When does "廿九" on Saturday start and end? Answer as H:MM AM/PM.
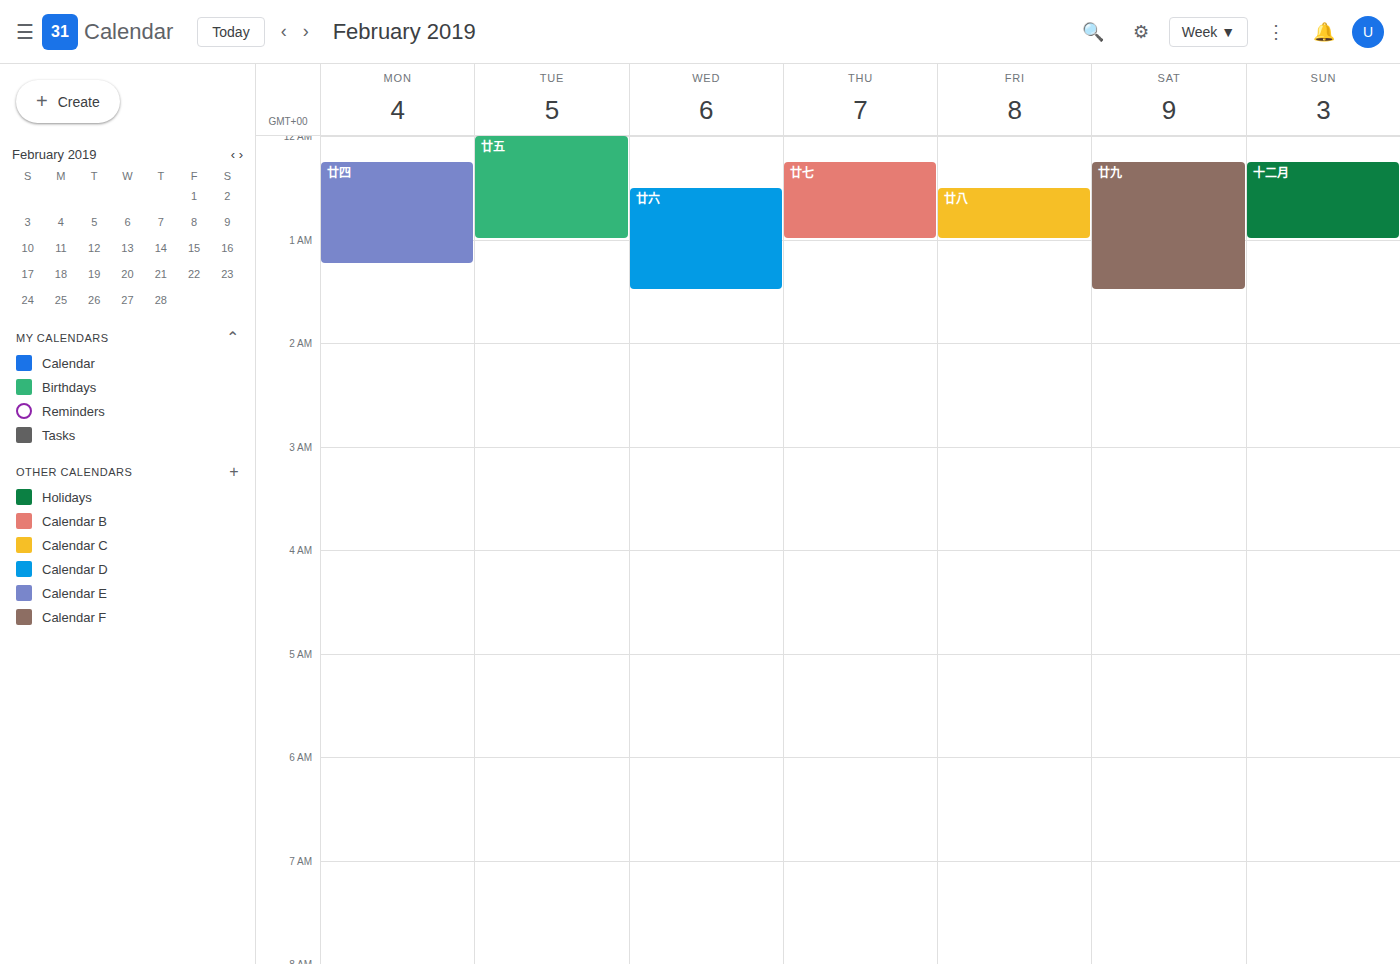
12:15 AM to 1:30 AM